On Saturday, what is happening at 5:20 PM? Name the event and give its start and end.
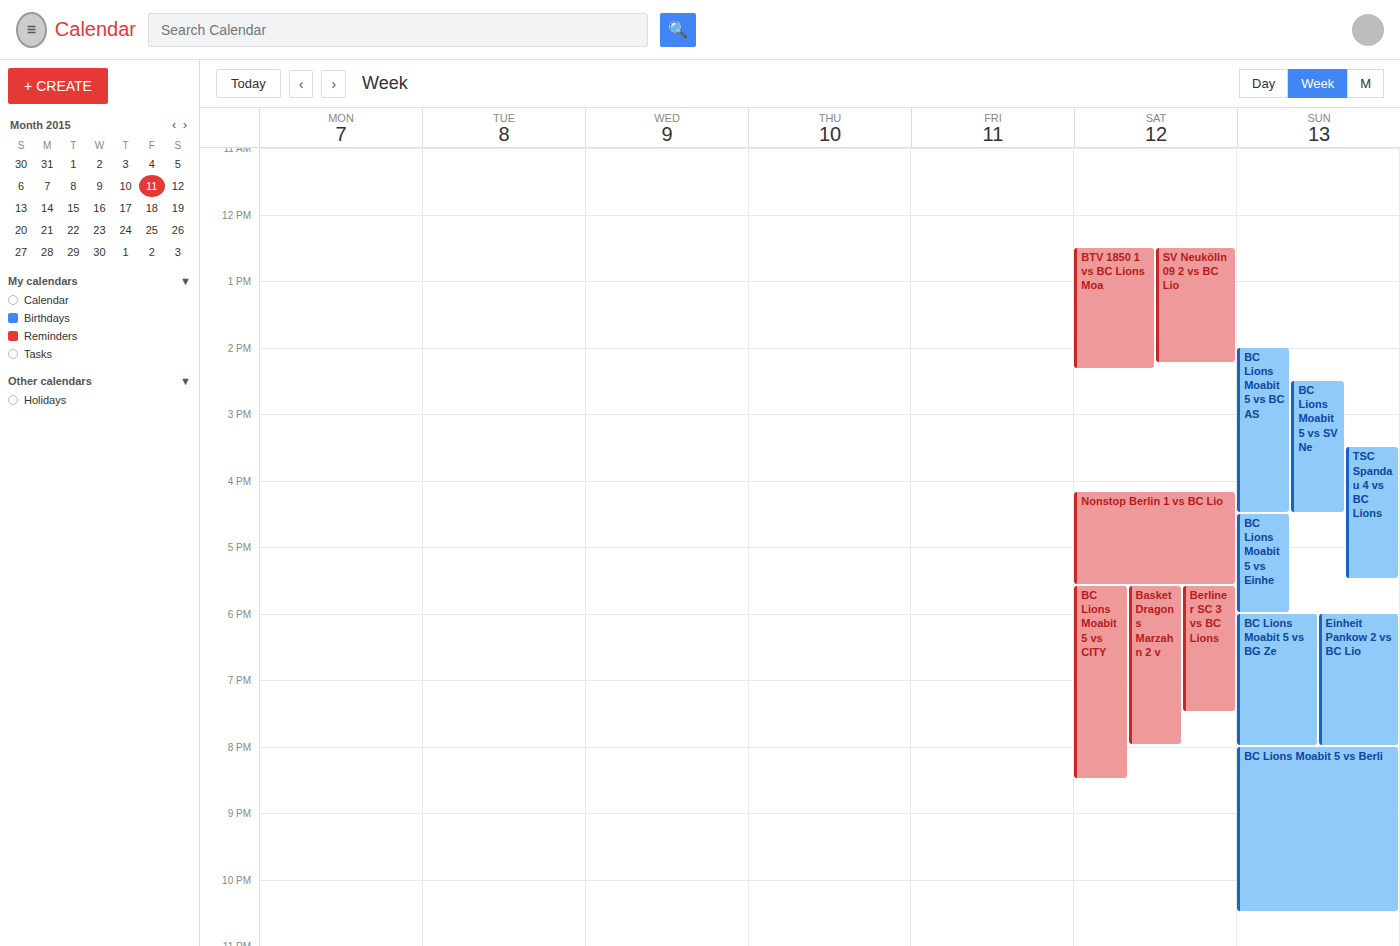
"Nonstop Berlin 1 vs BC Lio", 4:10 PM to 5:35 PM